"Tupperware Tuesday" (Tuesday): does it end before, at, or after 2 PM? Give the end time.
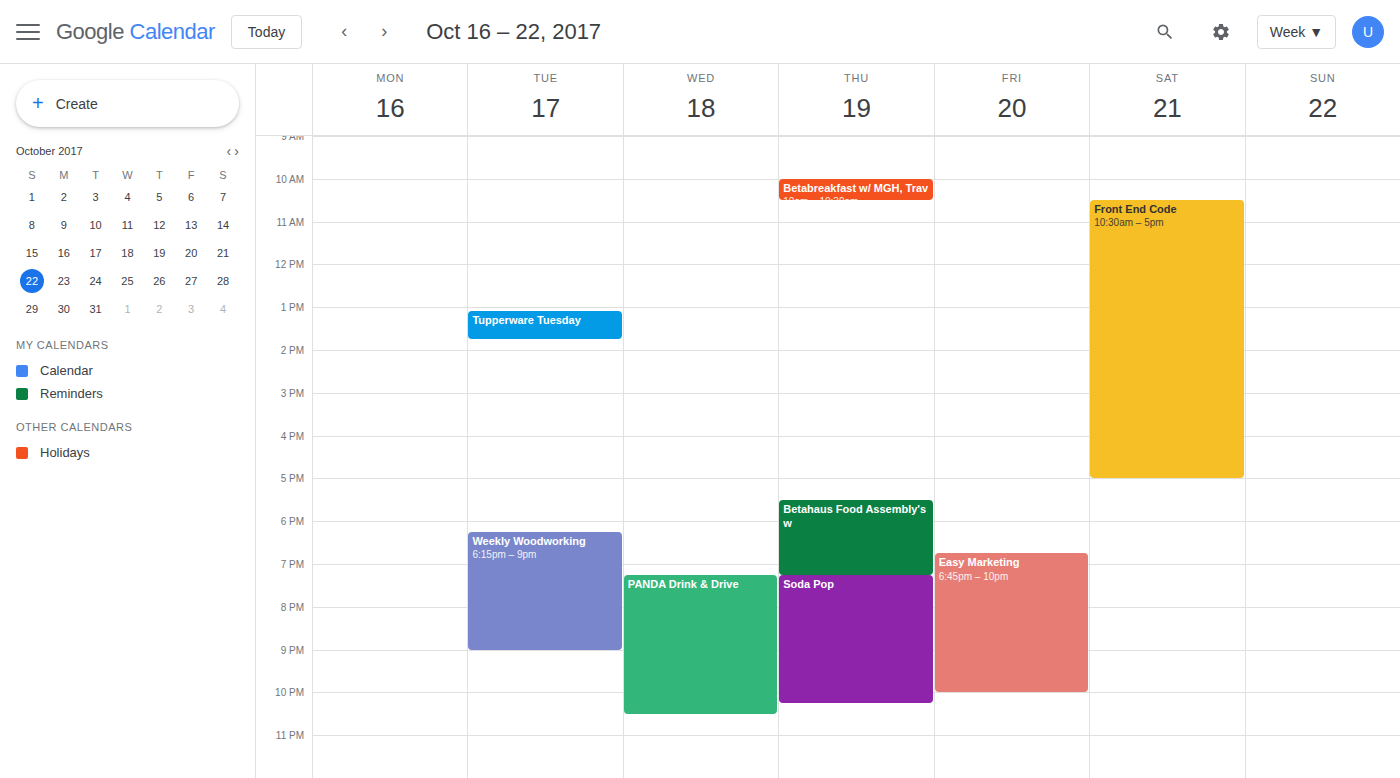
1:45 PM -- before 2 PM, 15 minutes above the 2 PM line.